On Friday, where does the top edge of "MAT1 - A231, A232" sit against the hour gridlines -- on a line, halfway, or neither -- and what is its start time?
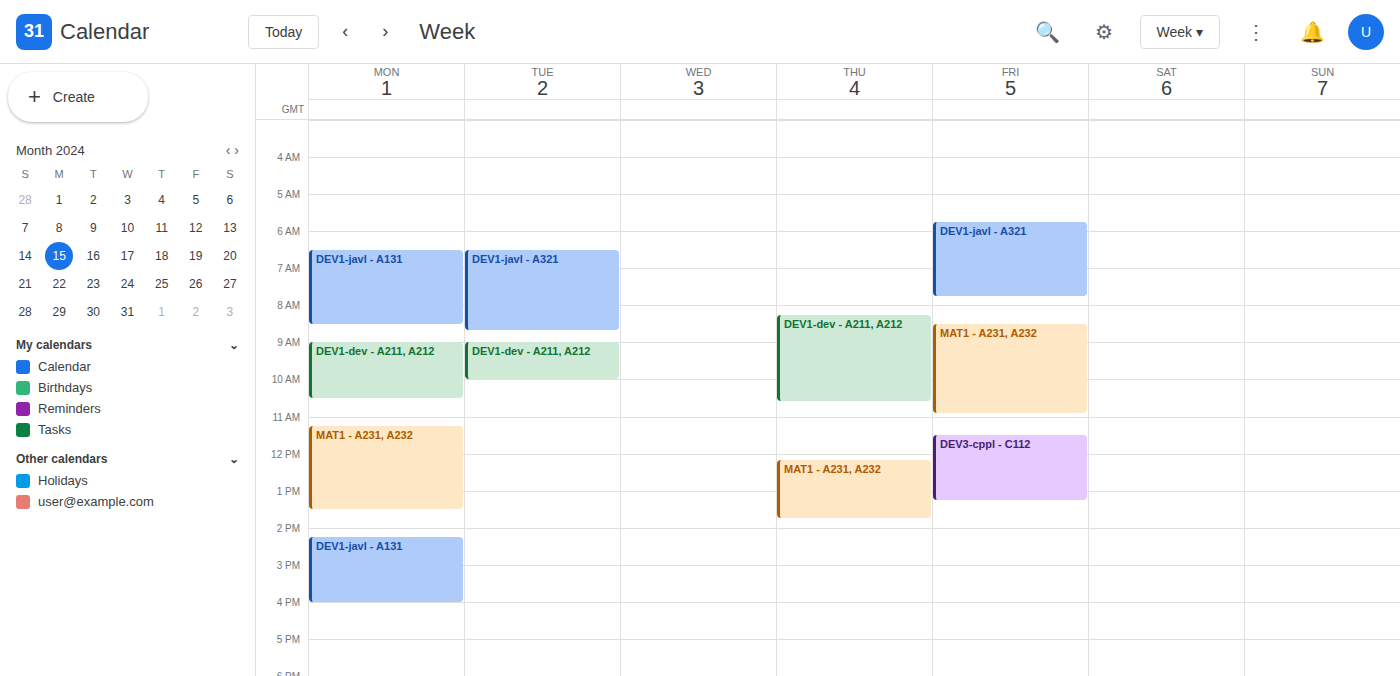
8:30 AM -- halfway between the 8 AM and 9 AM lines.